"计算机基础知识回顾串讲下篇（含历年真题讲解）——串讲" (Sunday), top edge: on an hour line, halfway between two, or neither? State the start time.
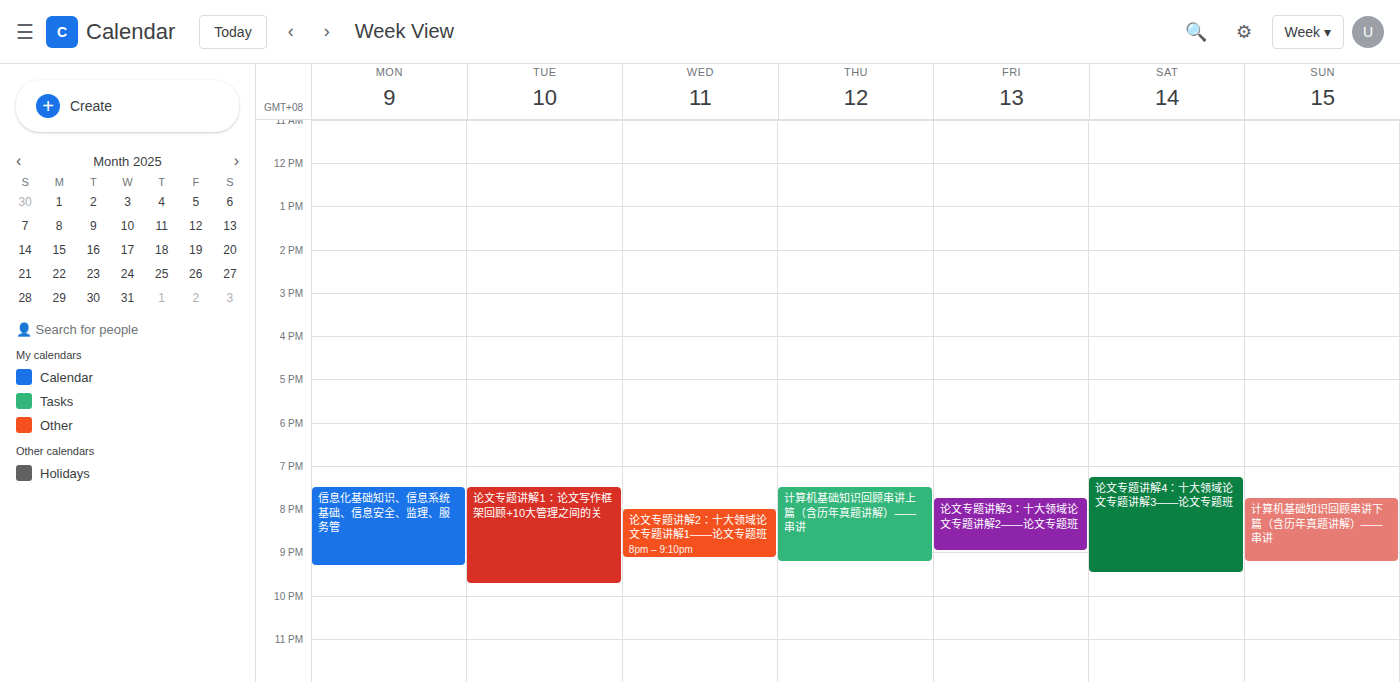
7:45 PM -- neither: three quarters of the way from the 7 PM line to the 8 PM line.